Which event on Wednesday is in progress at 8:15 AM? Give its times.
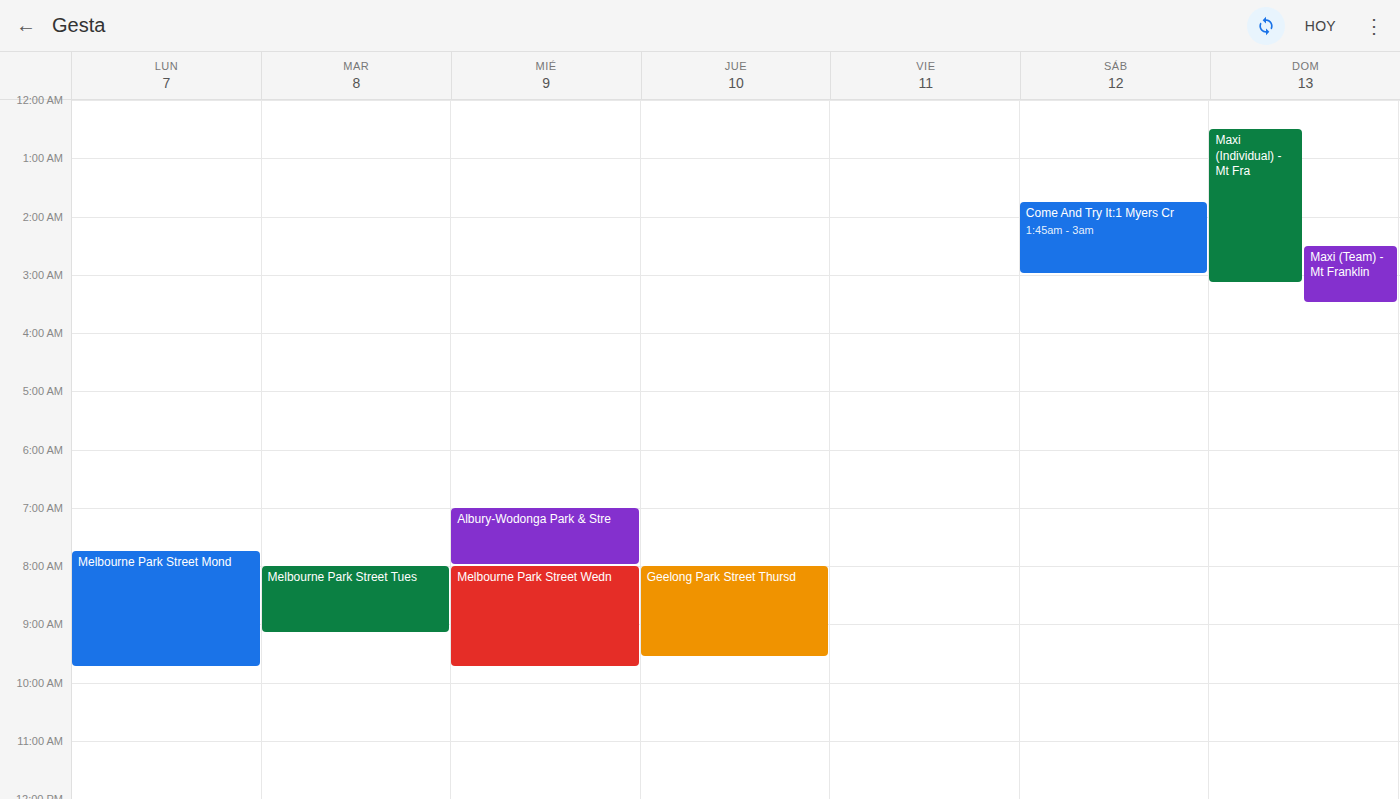
"Melbourne Park Street Wedn", 8:00 AM to 9:45 AM